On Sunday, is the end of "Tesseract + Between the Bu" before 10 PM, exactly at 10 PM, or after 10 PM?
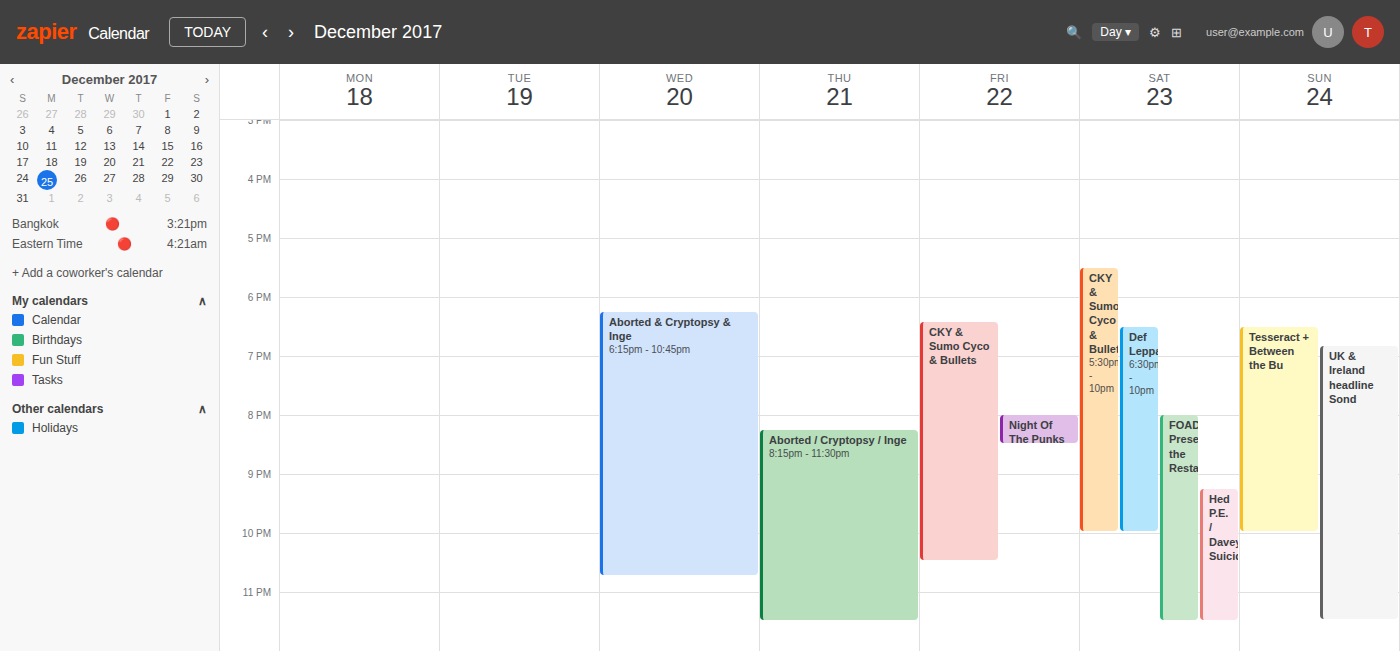
10:00 PM -- exactly at 10 PM, on the 10 PM line.